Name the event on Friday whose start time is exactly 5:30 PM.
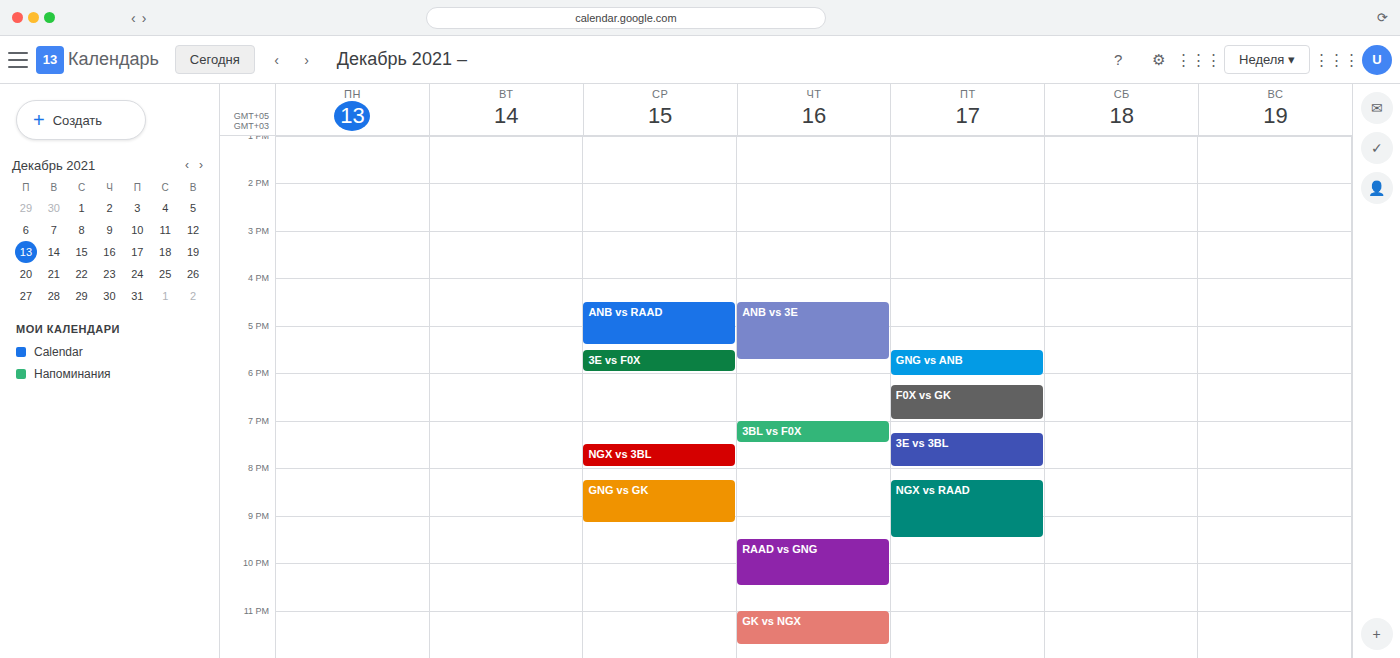
"GNG vs ANB"